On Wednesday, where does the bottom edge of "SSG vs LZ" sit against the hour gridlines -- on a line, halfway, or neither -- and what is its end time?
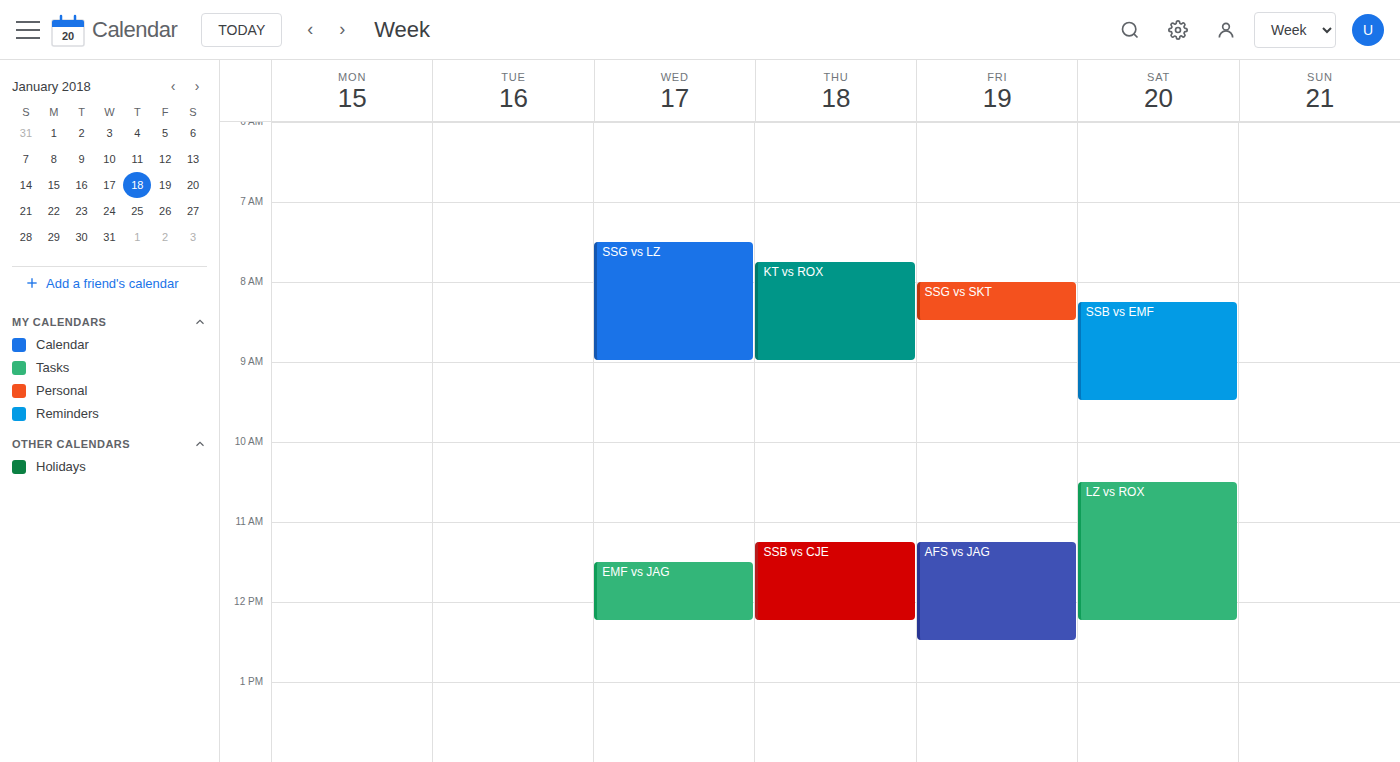
9:00 AM -- exactly on the 9 AM line.